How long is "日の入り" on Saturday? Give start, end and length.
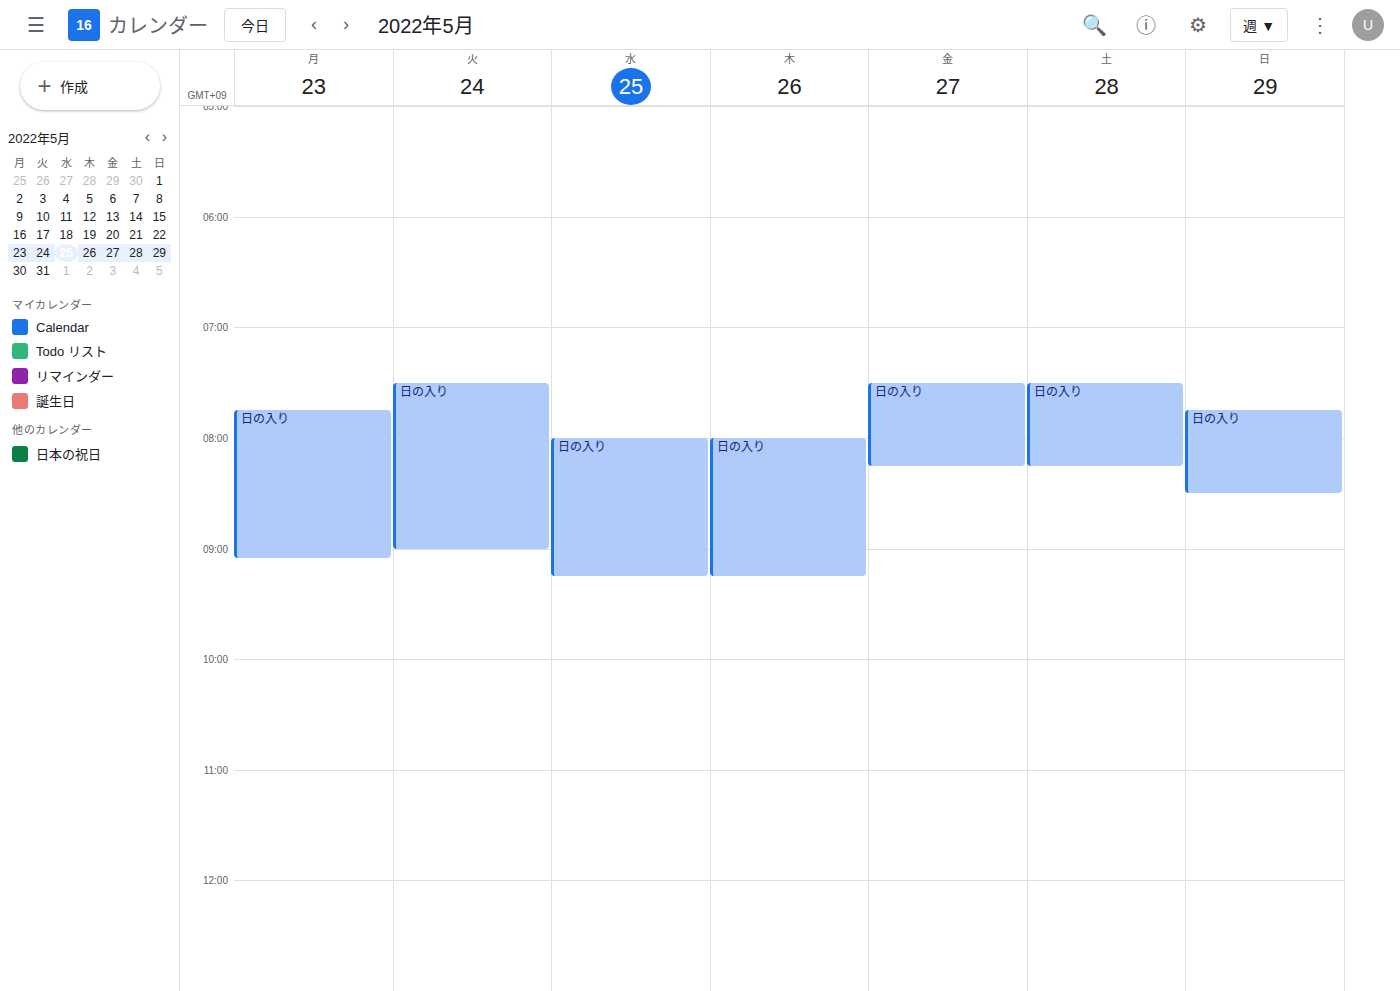
7:30 AM to 8:15 AM, 45 minutes